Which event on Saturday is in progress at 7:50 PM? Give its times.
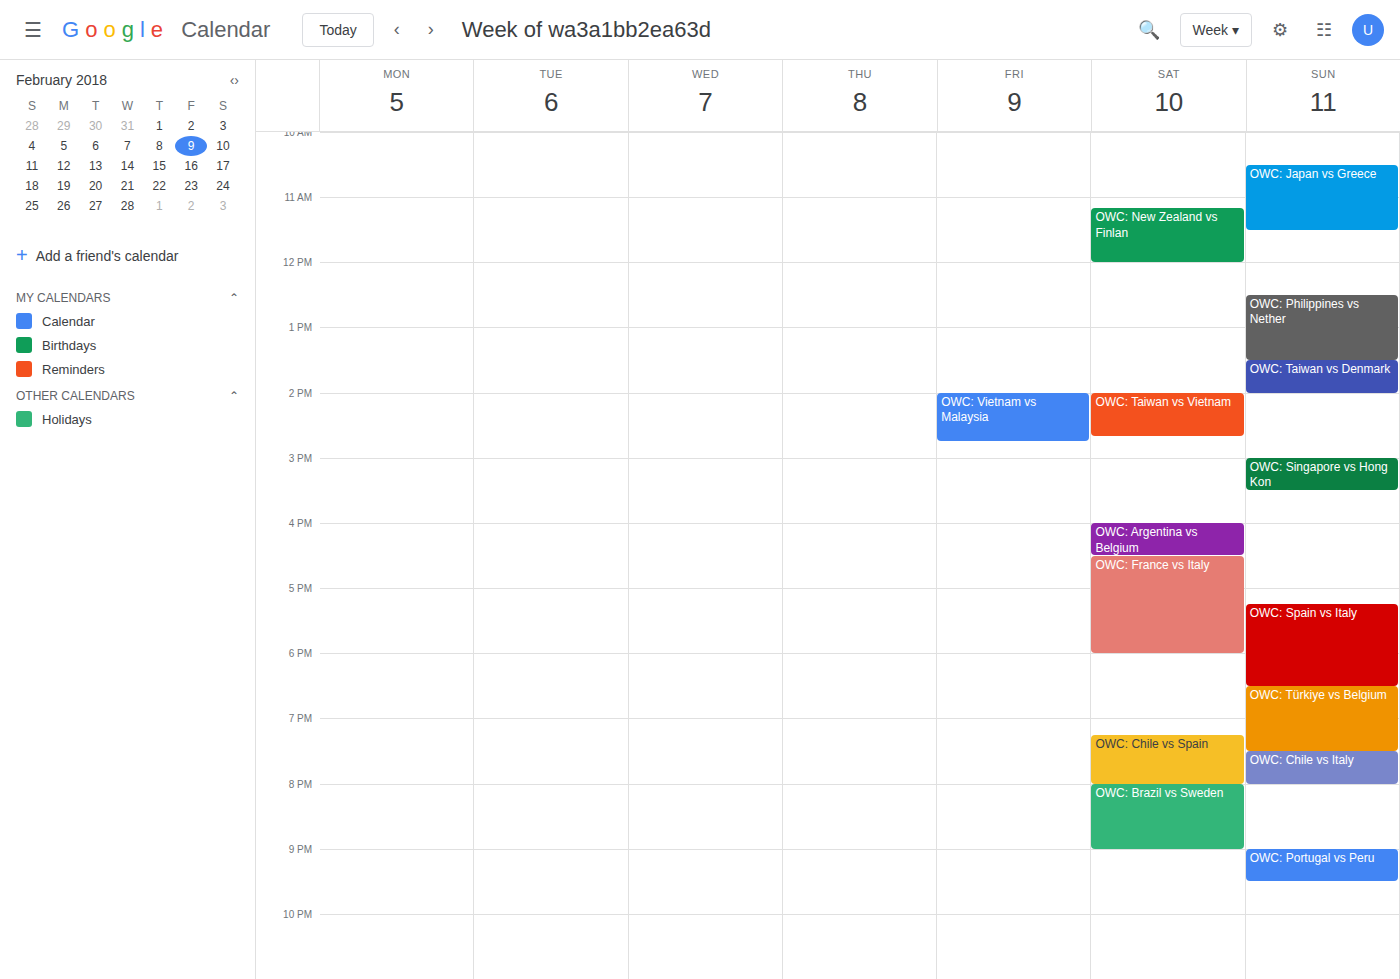
"OWC: Chile vs Spain", 7:15 PM to 8:00 PM